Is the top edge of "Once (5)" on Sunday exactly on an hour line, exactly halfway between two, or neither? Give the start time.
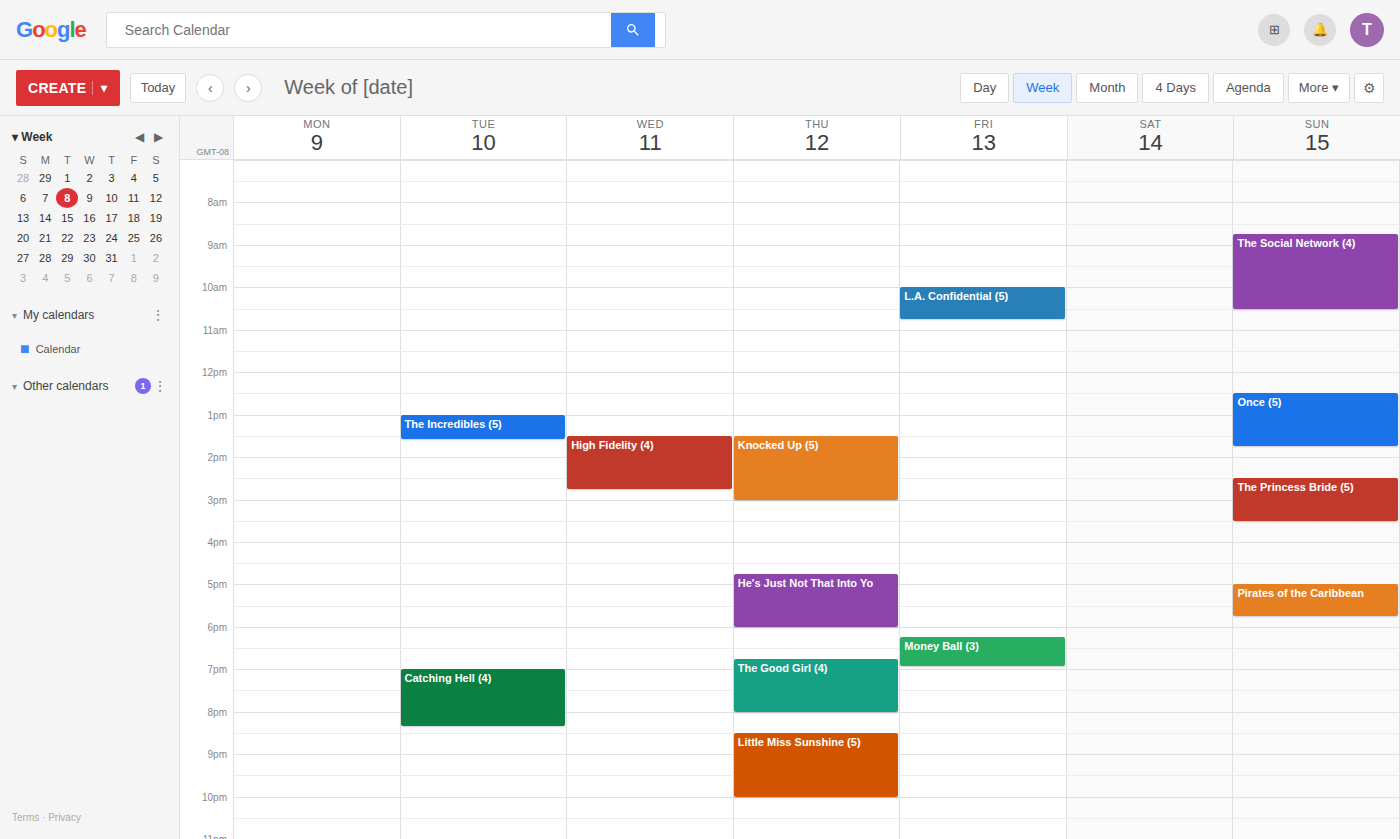
12:30 PM -- halfway between the 12 PM and 1 PM lines.